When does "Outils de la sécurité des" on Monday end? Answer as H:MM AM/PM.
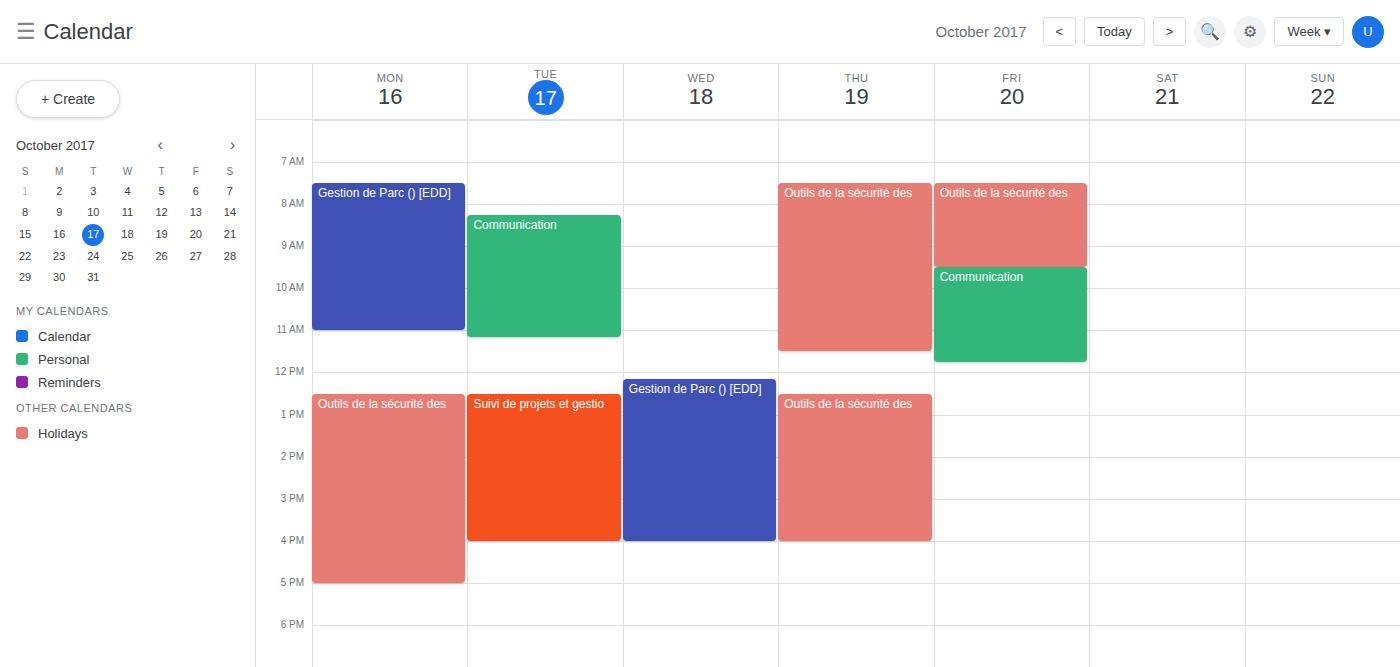
5:00 PM